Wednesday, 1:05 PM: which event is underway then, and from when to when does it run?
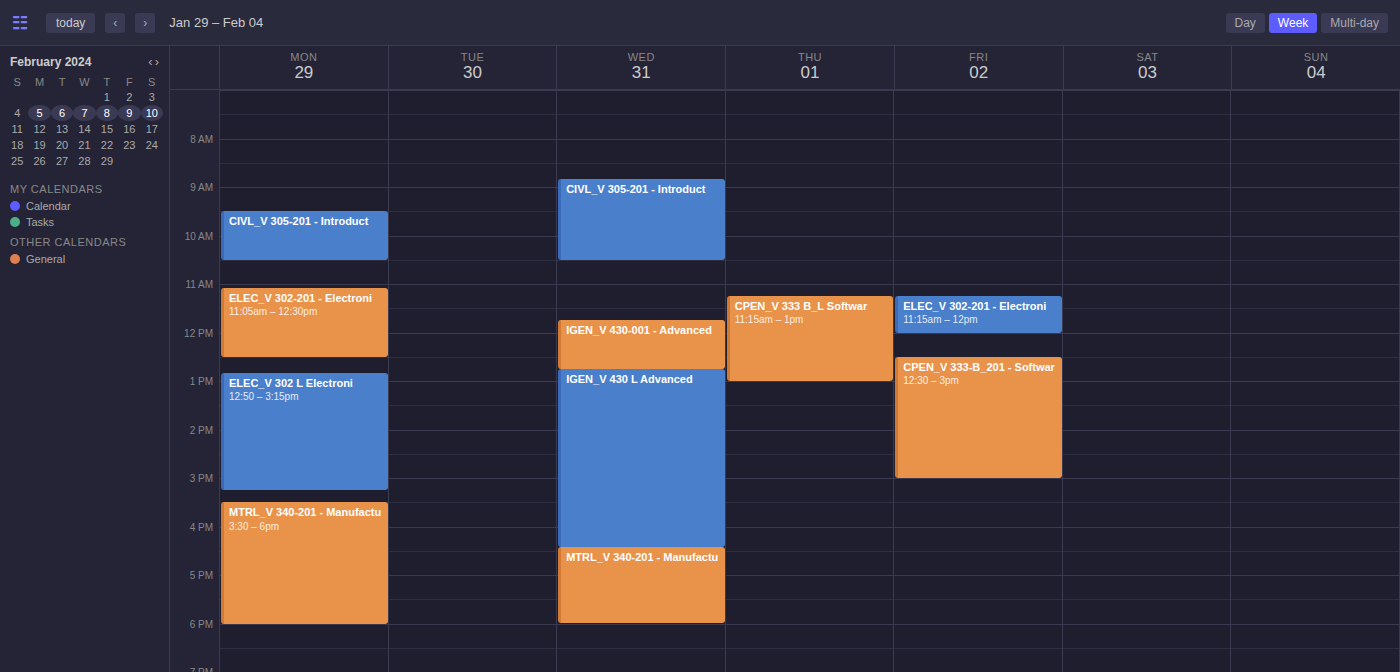
"IGEN_V 430 L Advanced", 12:45 PM to 4:25 PM